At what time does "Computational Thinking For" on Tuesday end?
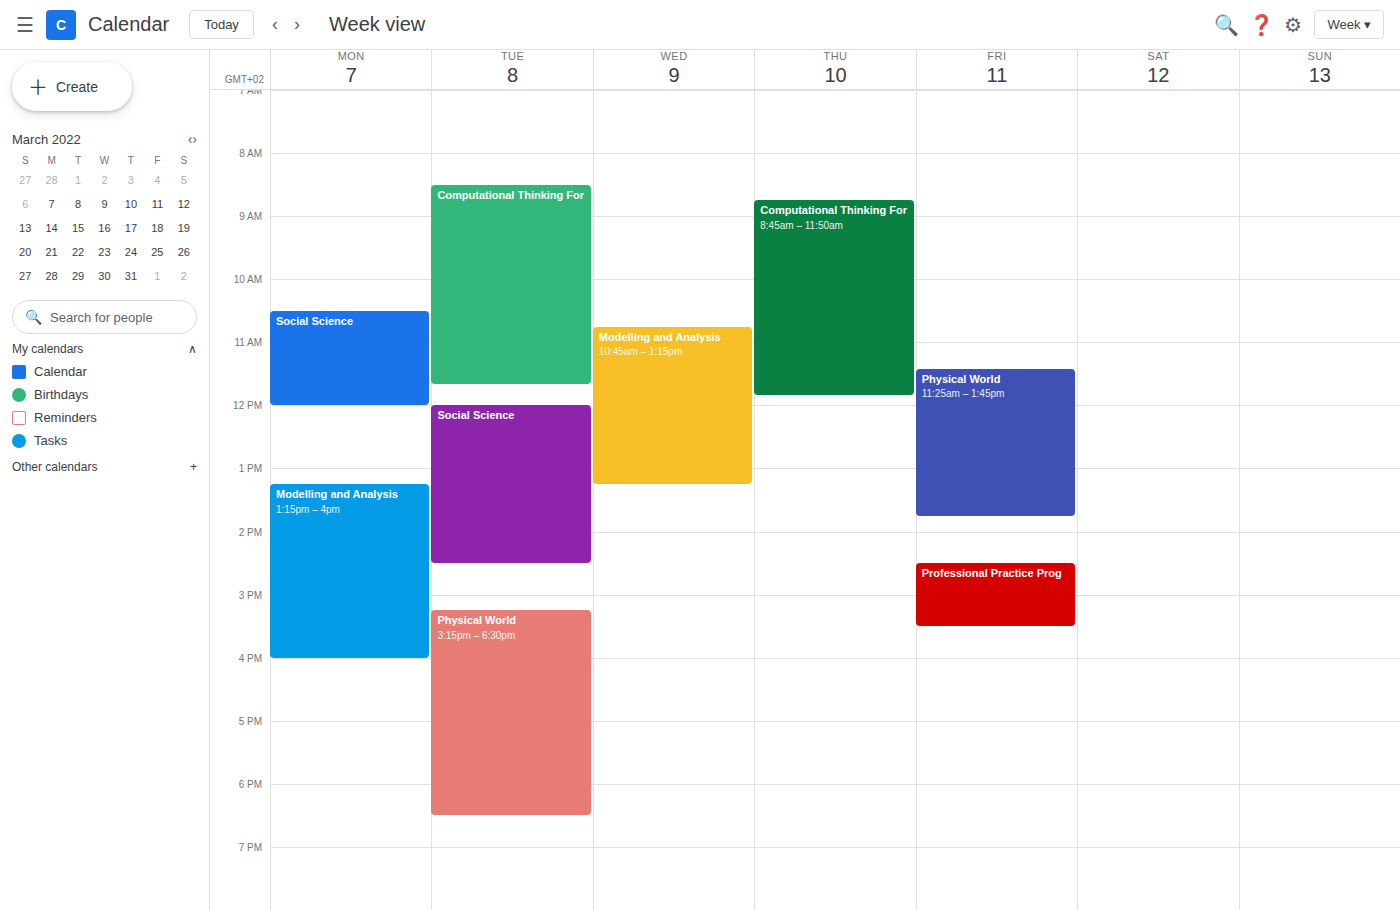
11:40 AM